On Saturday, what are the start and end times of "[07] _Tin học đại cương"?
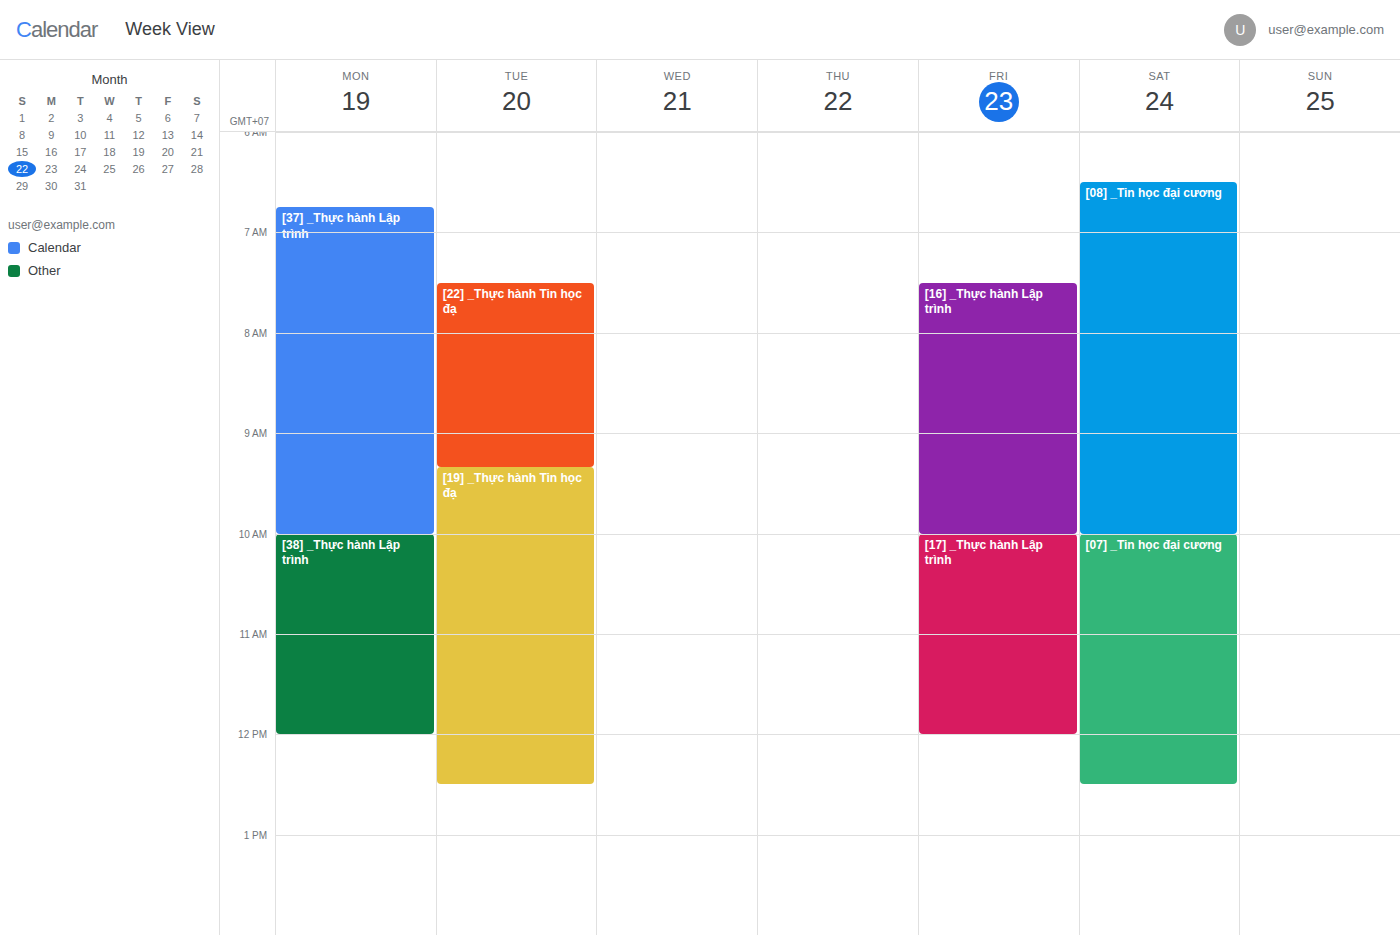
10:00 AM to 12:30 PM